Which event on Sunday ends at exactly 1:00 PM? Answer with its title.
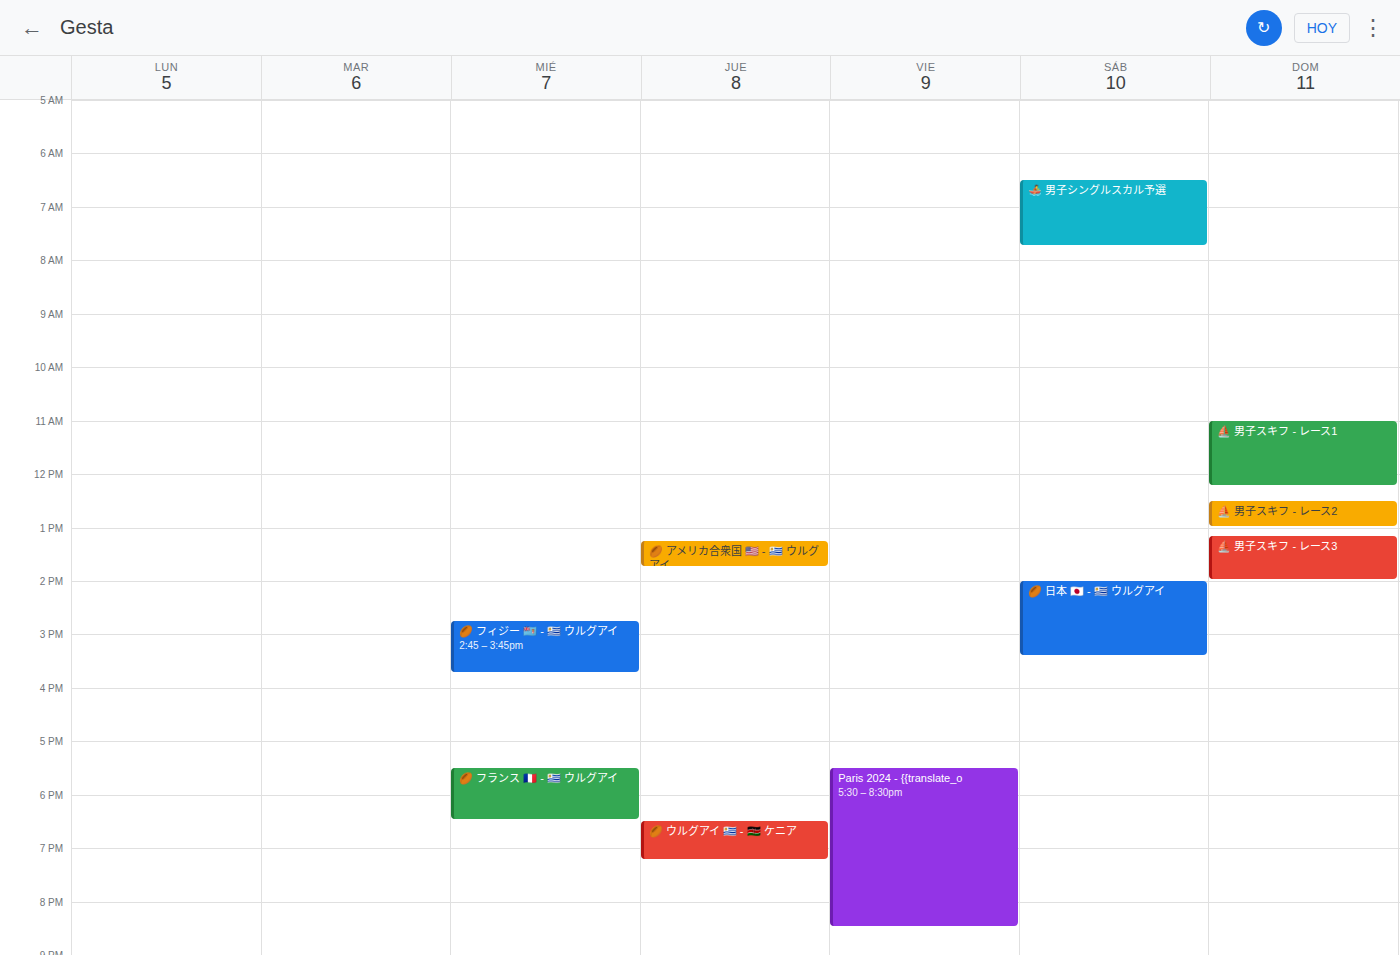
"⛵ 男子スキフ - レース2"